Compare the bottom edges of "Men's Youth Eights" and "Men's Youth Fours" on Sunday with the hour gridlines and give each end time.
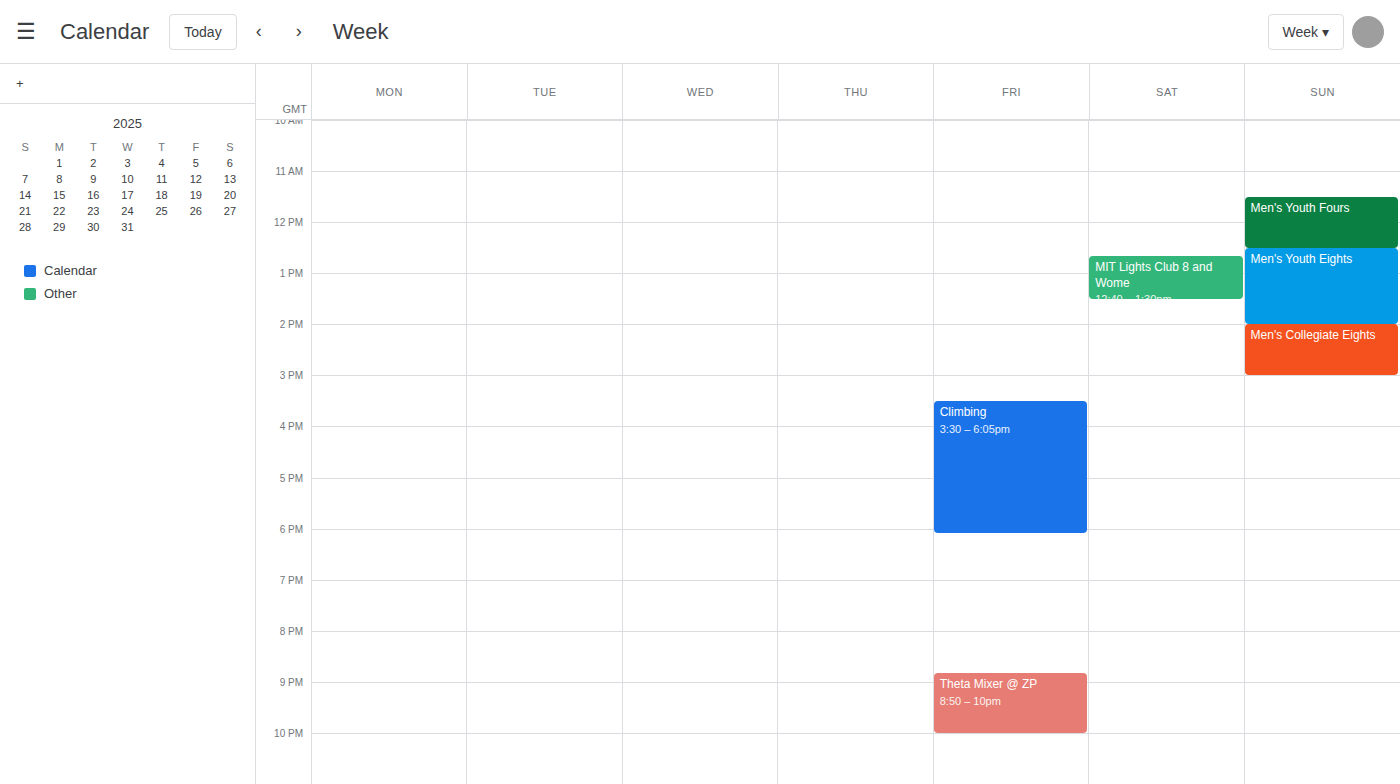
"Men's Youth Eights": 2:00 PM, exactly on the 2 PM line. "Men's Youth Fours": 12:30 PM, halfway between the 12 PM and 1 PM lines.